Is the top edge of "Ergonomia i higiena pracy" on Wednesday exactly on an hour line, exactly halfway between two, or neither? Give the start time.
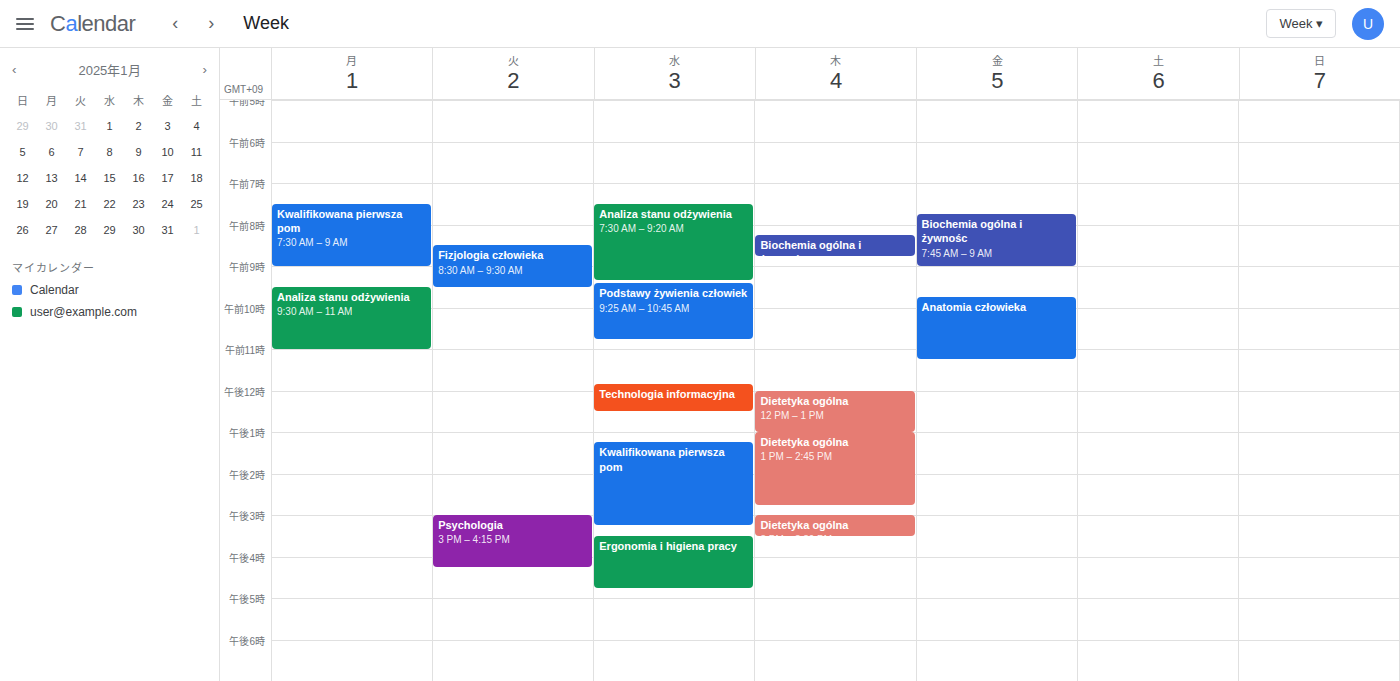
3:30 PM -- halfway between the 3 PM and 4 PM lines.